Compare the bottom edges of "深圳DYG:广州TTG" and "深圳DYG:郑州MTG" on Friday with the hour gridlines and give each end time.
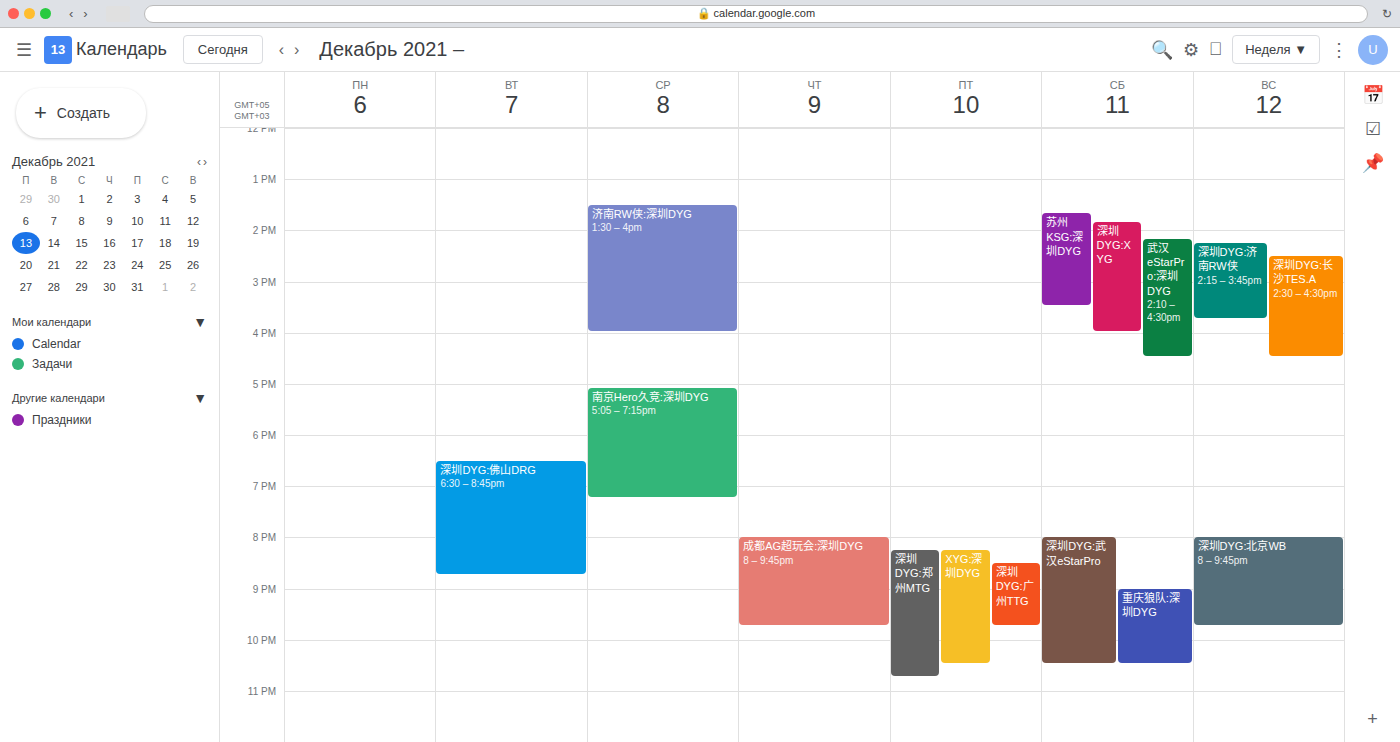
"深圳DYG:广州TTG": 9:45 PM, neither: three quarters of the way from the 9 PM line to the 10 PM line. "深圳DYG:郑州MTG": 10:45 PM, neither: three quarters of the way from the 10 PM line to the 11 PM line.